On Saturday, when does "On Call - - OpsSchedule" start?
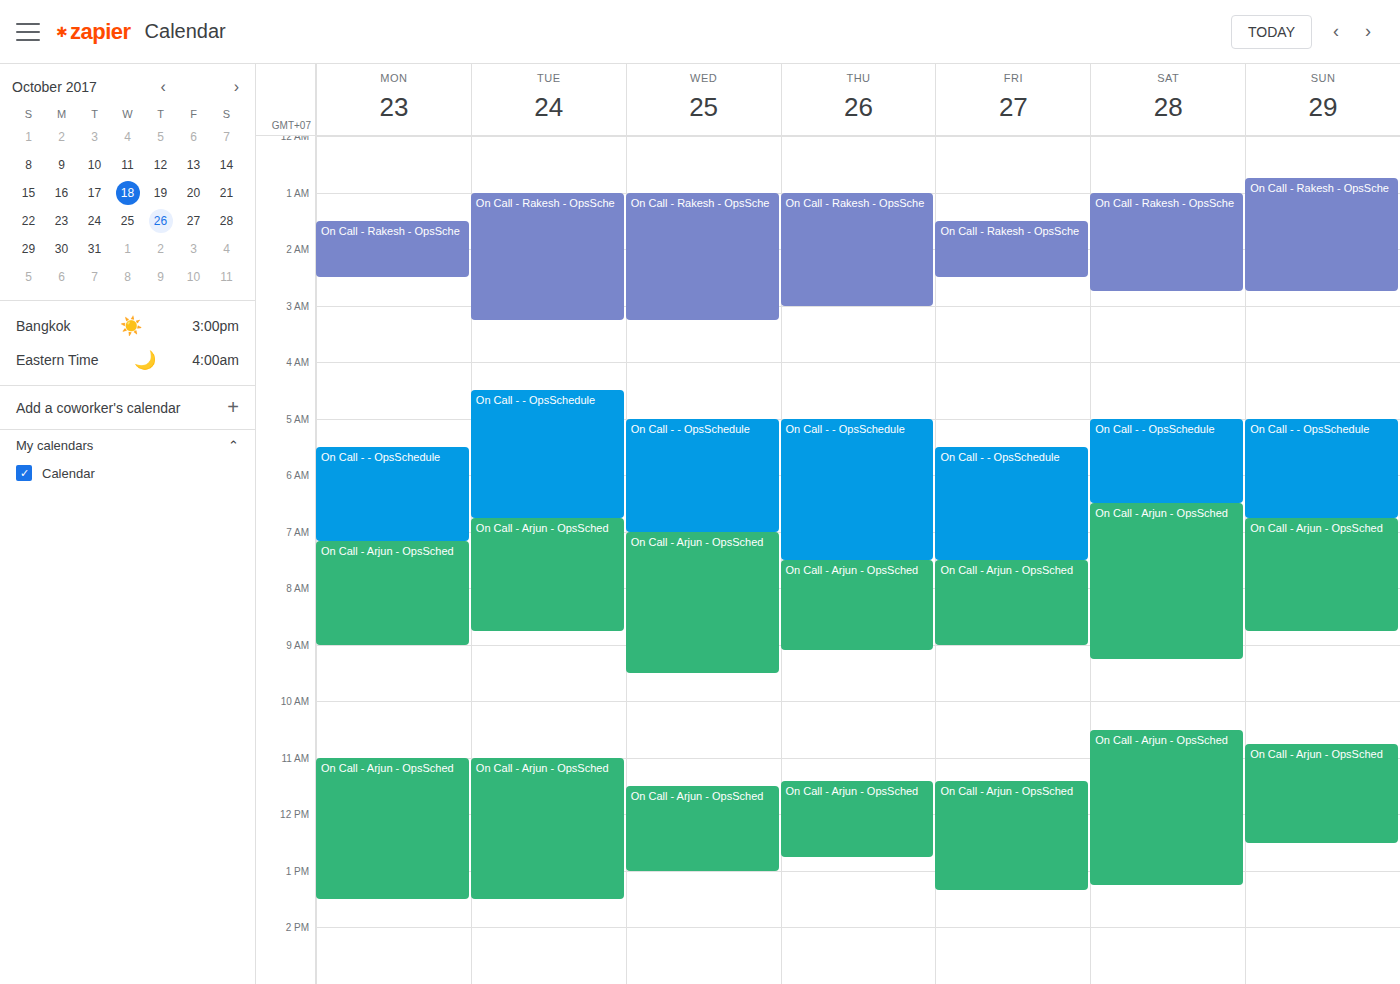
5:00 AM